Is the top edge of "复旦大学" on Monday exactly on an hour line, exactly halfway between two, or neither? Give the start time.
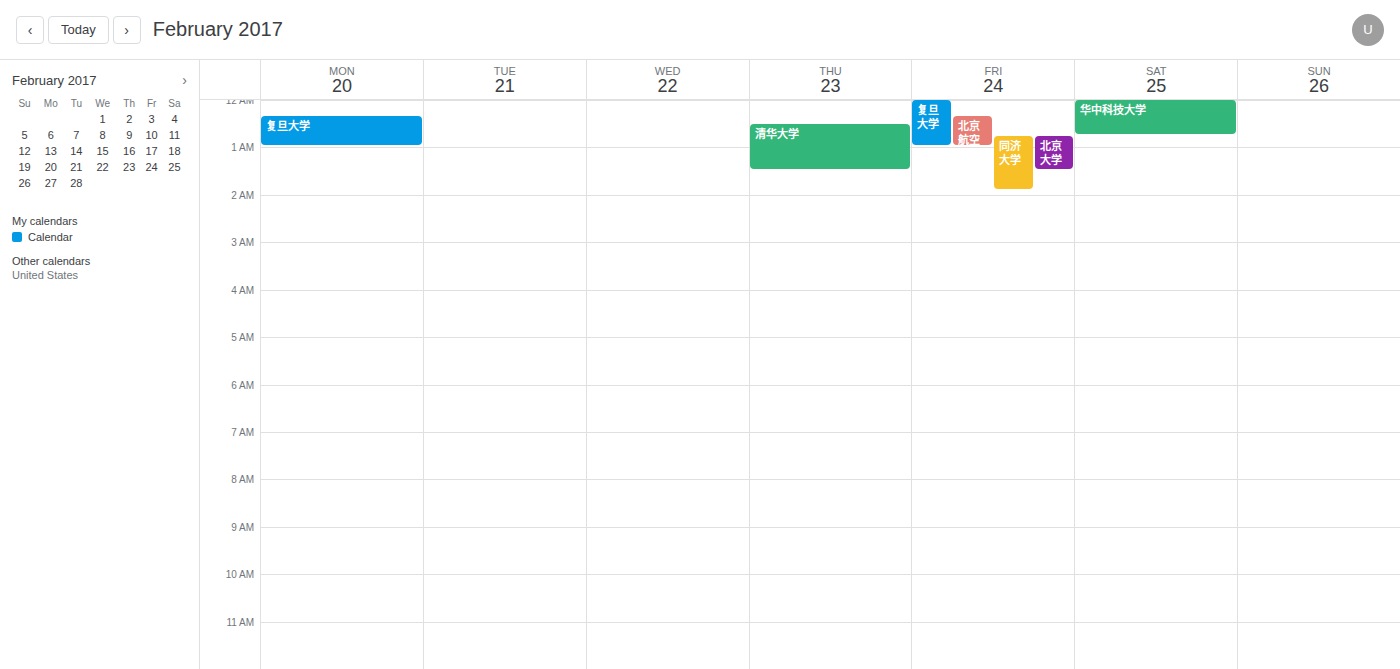
12:20 AM -- neither: 20 minutes below the 12 AM line and 40 minutes above the 1 AM line.